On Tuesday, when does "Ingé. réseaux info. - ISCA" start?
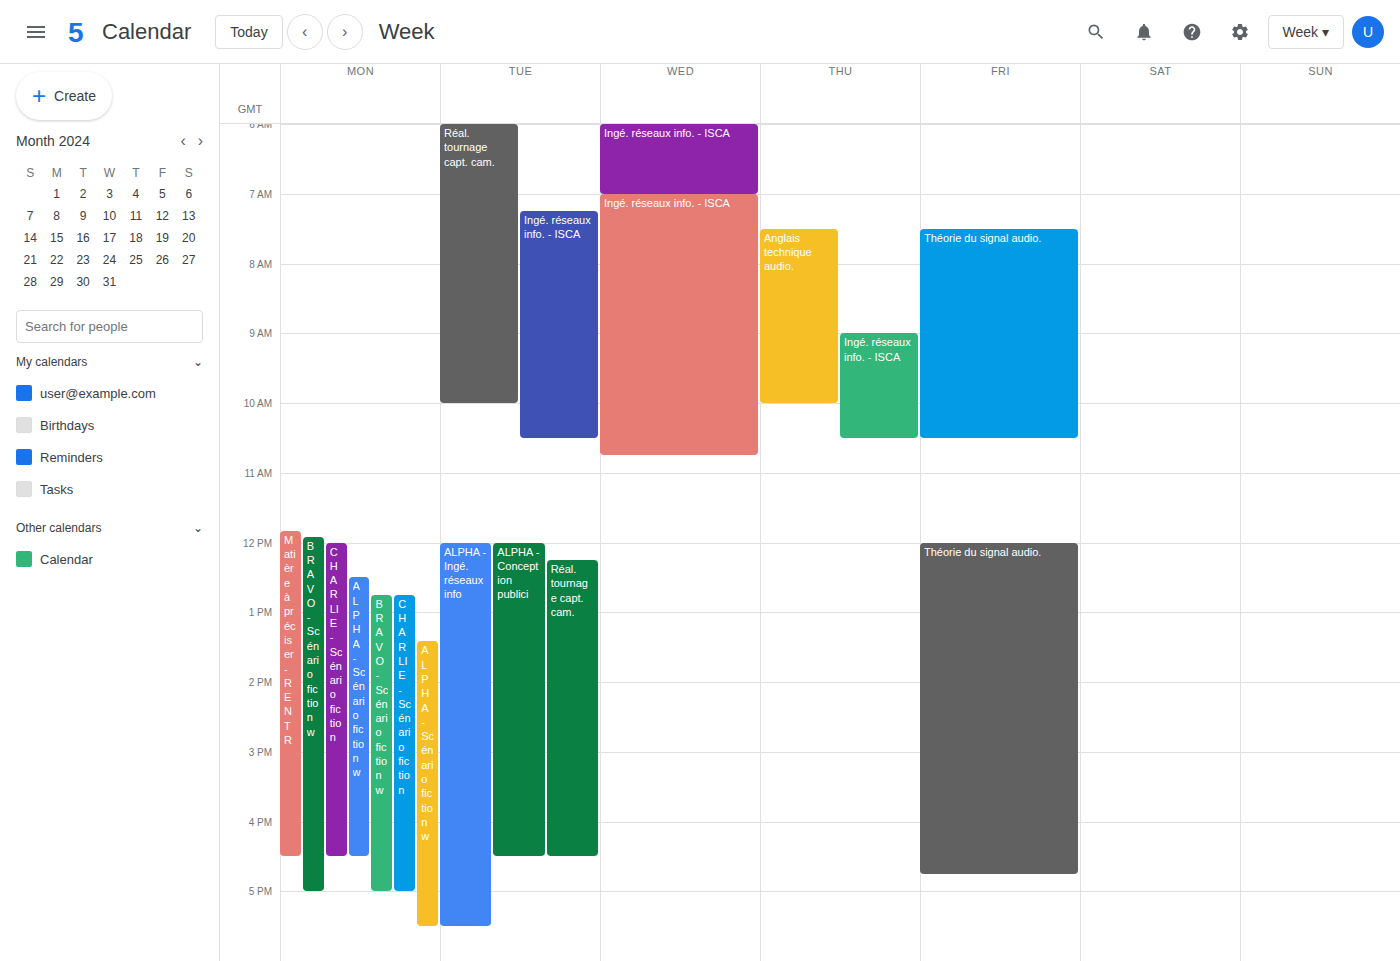
7:15 AM